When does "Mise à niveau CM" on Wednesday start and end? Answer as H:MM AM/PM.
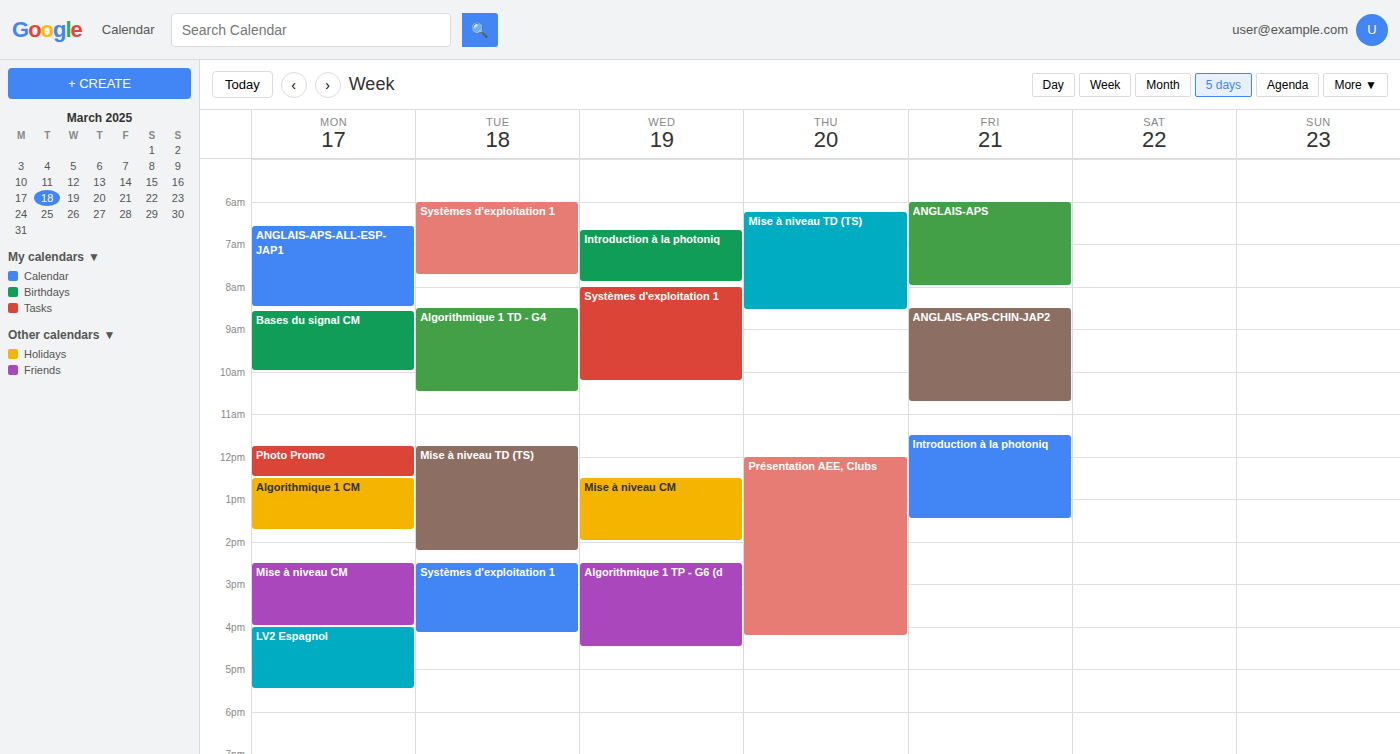
12:30 PM to 2:00 PM